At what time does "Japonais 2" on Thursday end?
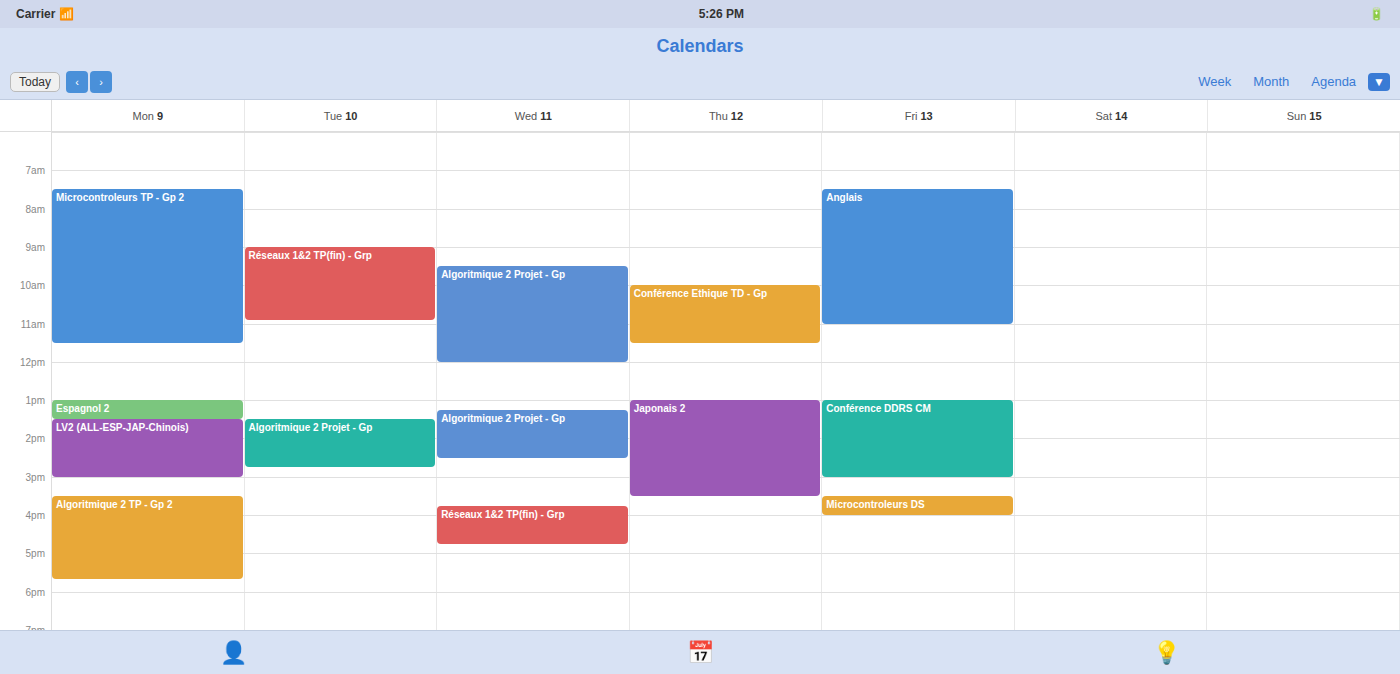
3:30 PM